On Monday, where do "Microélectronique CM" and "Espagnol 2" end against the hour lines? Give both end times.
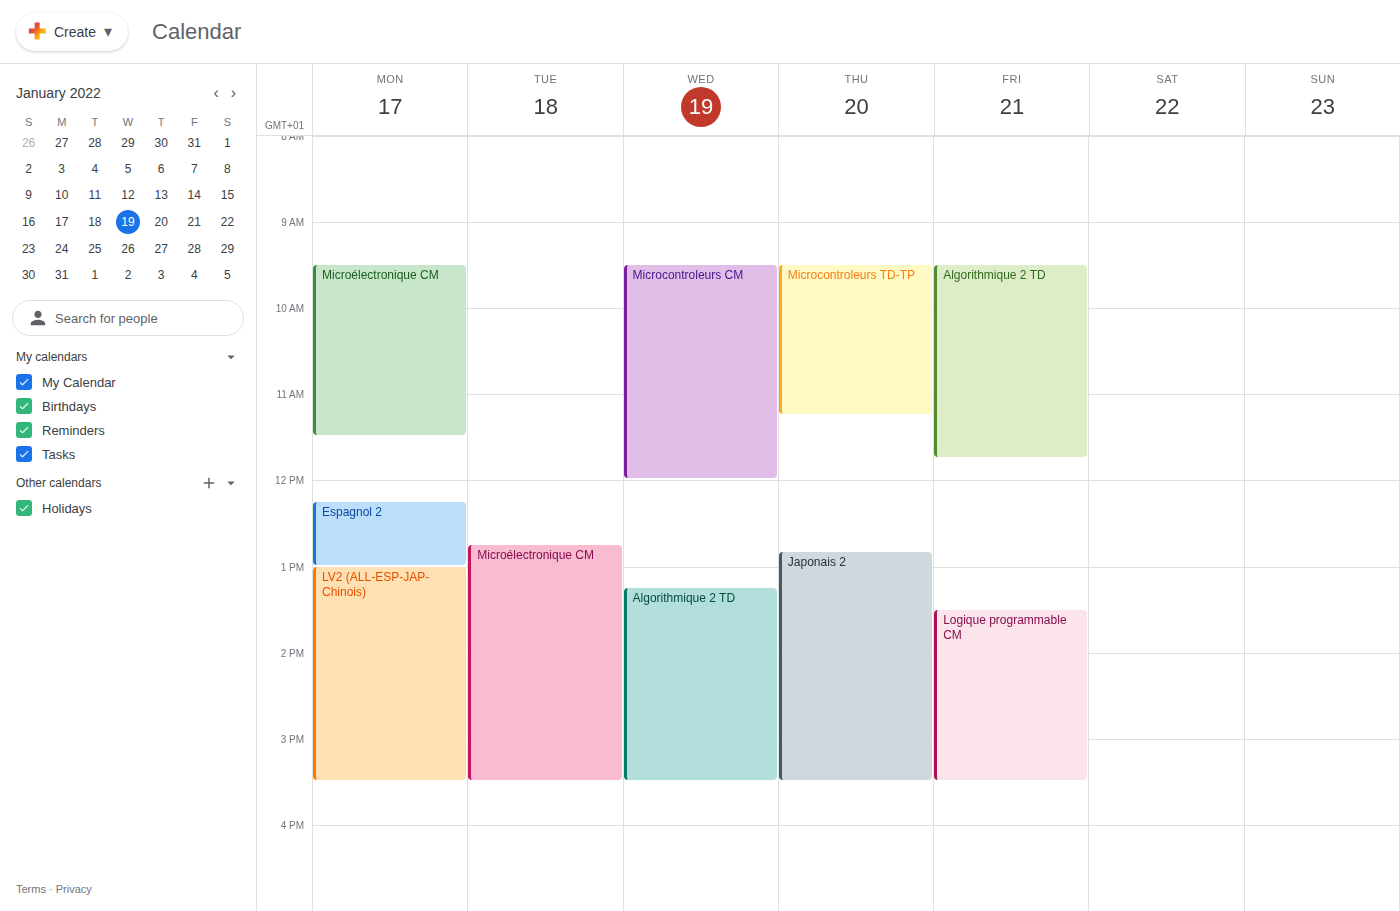
"Microélectronique CM": 11:30 AM, halfway between the 11 AM and 12 PM lines. "Espagnol 2": 1:00 PM, exactly on the 1 PM line.